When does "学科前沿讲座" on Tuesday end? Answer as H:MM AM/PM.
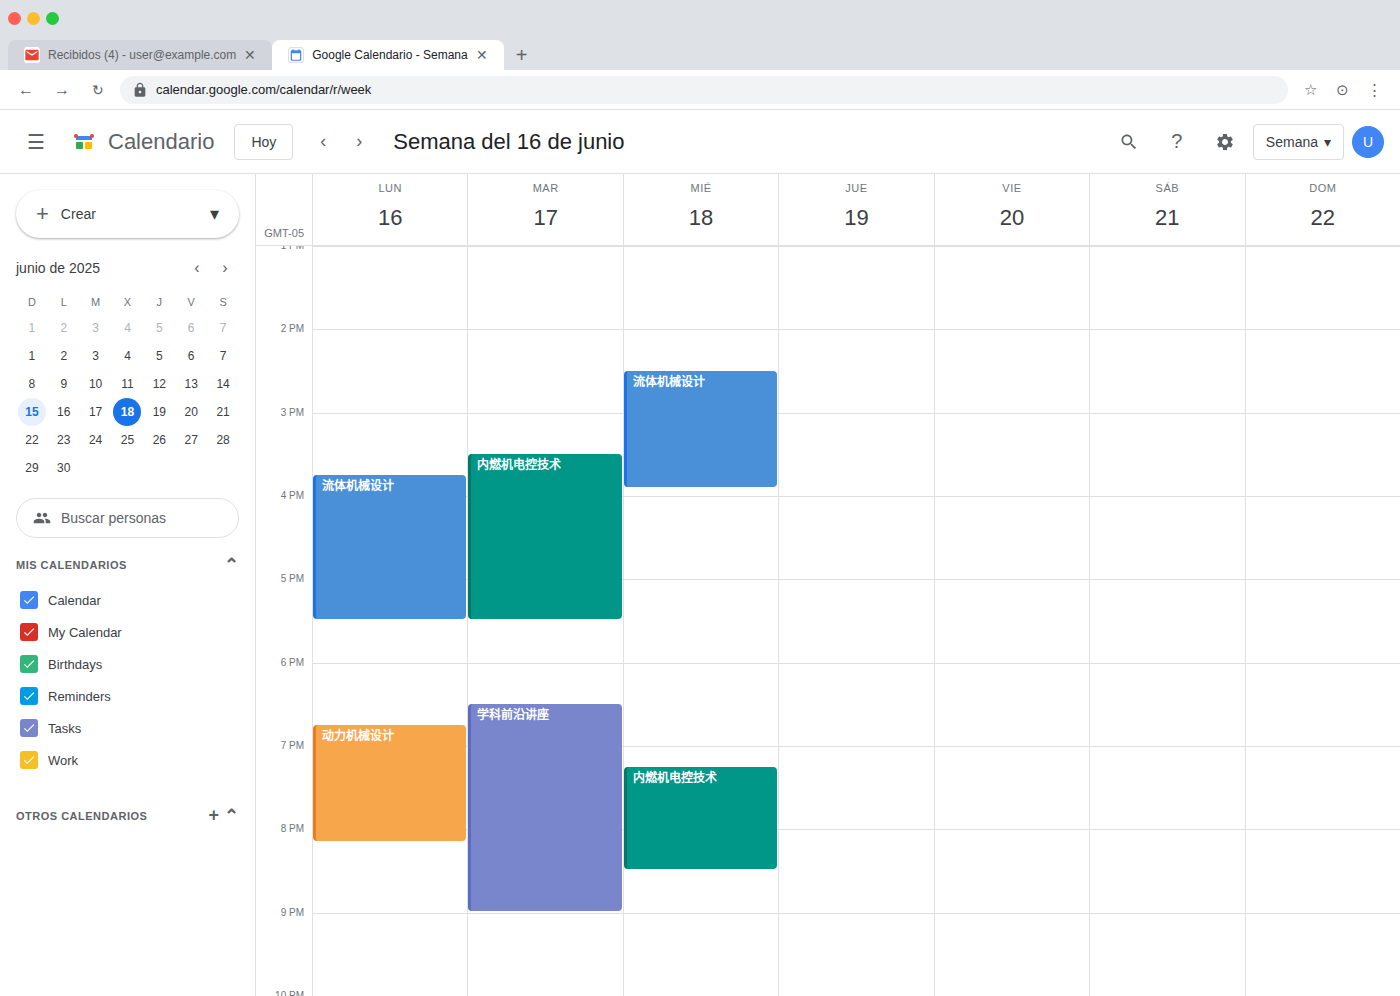
9:00 PM